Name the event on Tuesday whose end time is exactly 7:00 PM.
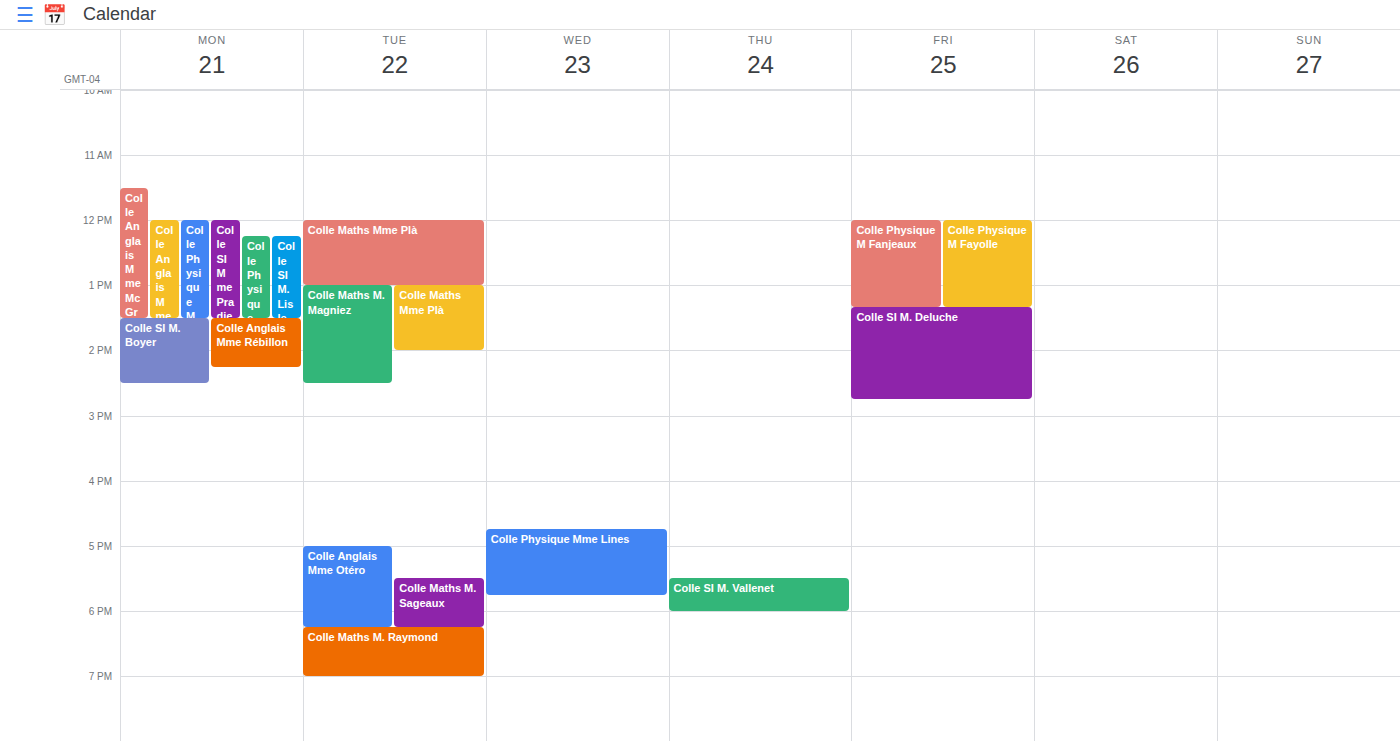
"Colle Maths M. Raymond"